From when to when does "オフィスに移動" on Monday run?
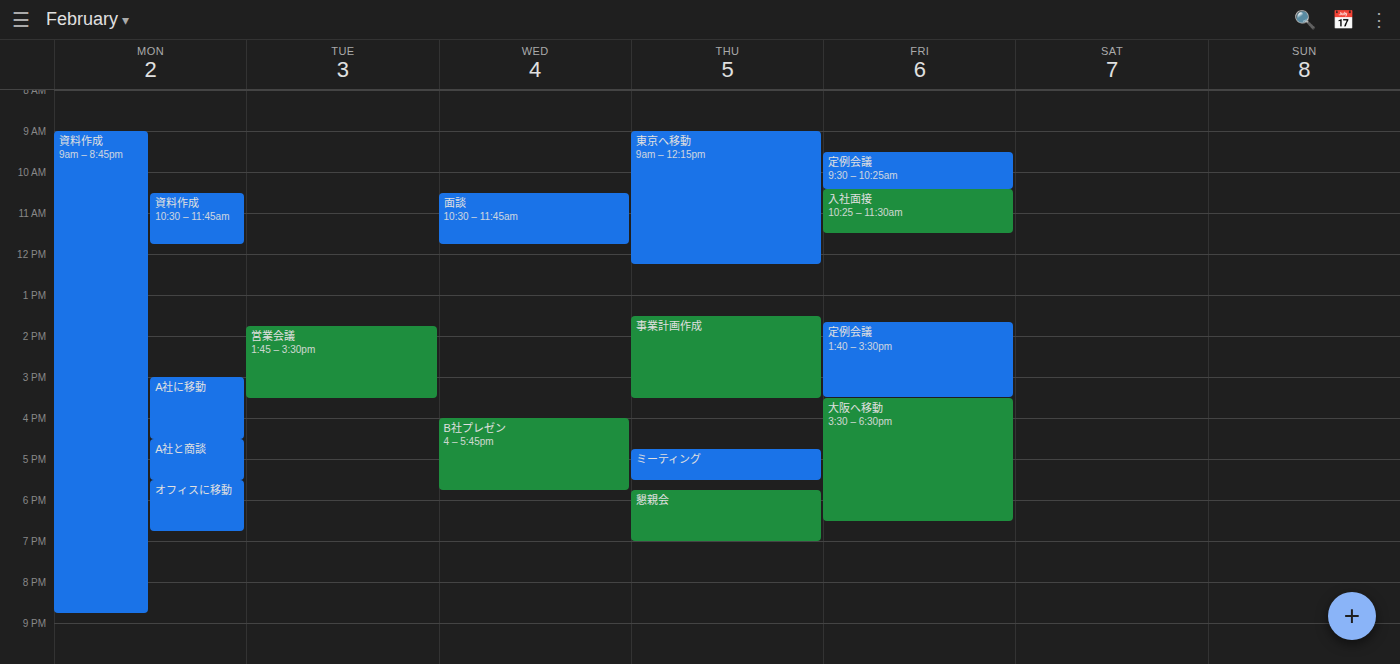
5:30 PM to 6:45 PM